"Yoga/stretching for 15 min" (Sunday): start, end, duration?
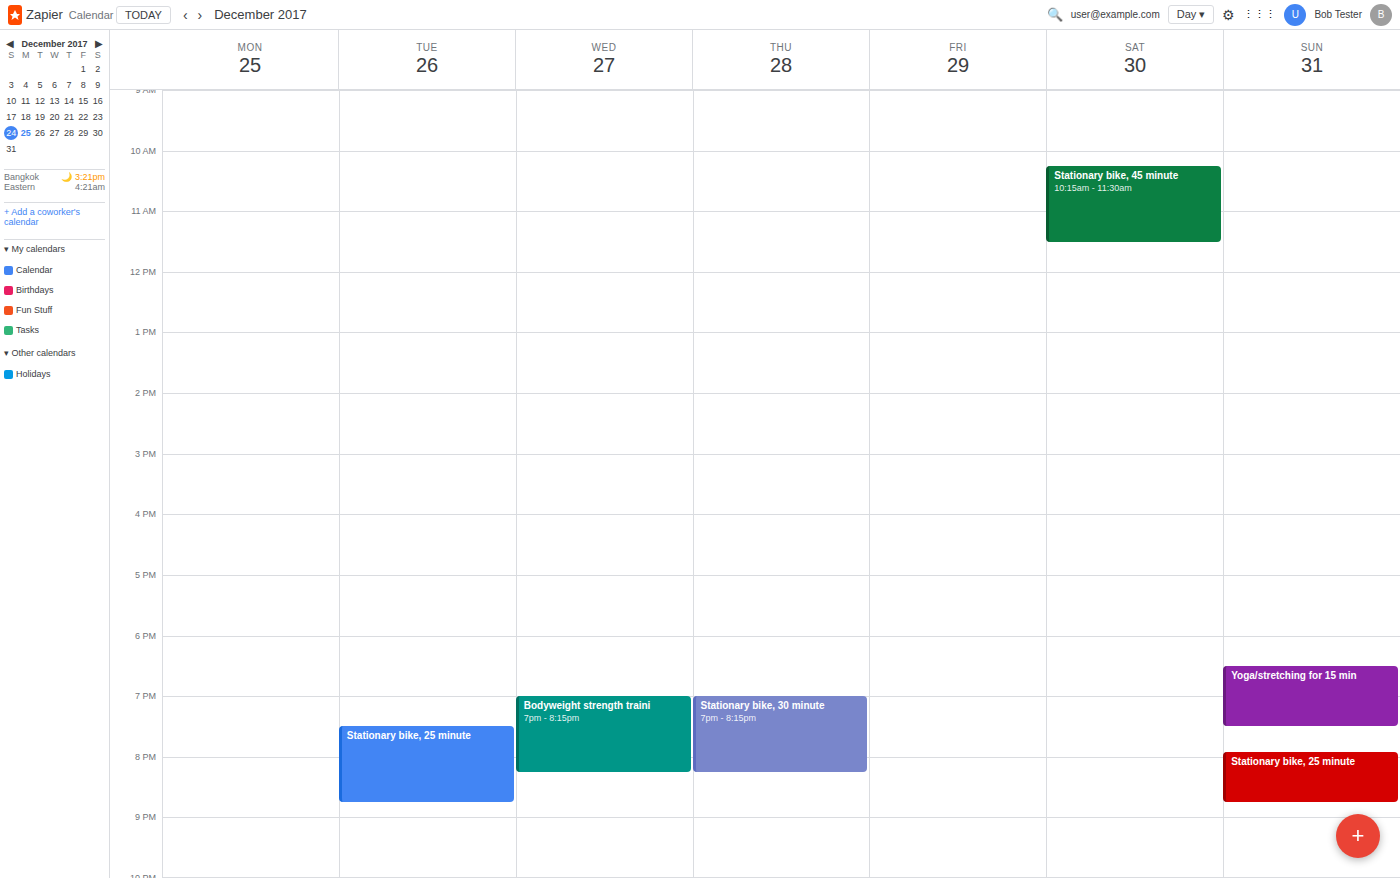
18:30 to 19:30, 1 hour